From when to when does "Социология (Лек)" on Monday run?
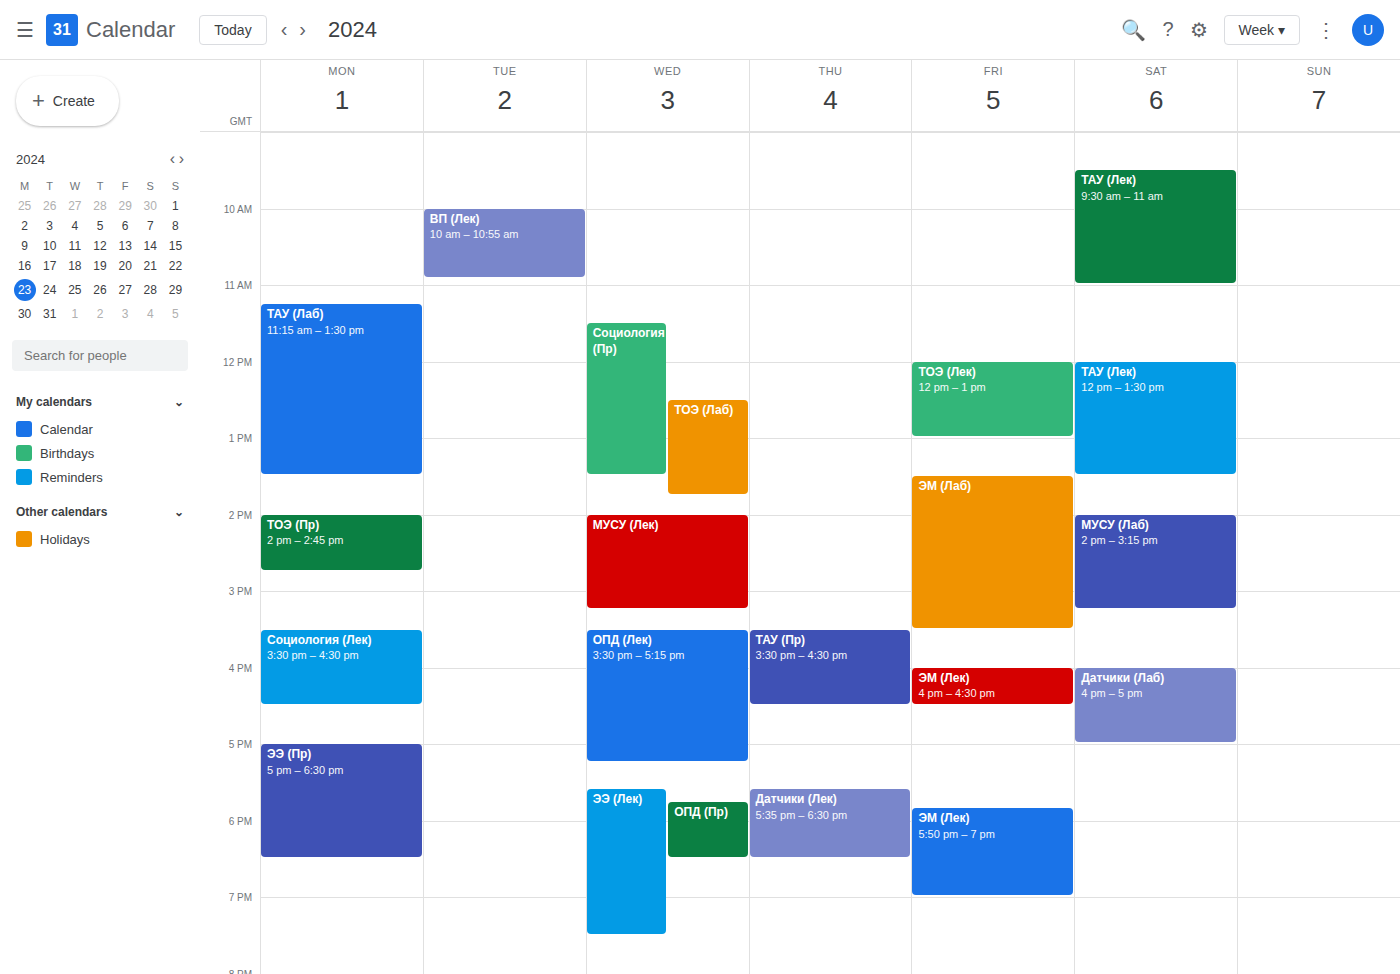
3:30 PM to 4:30 PM